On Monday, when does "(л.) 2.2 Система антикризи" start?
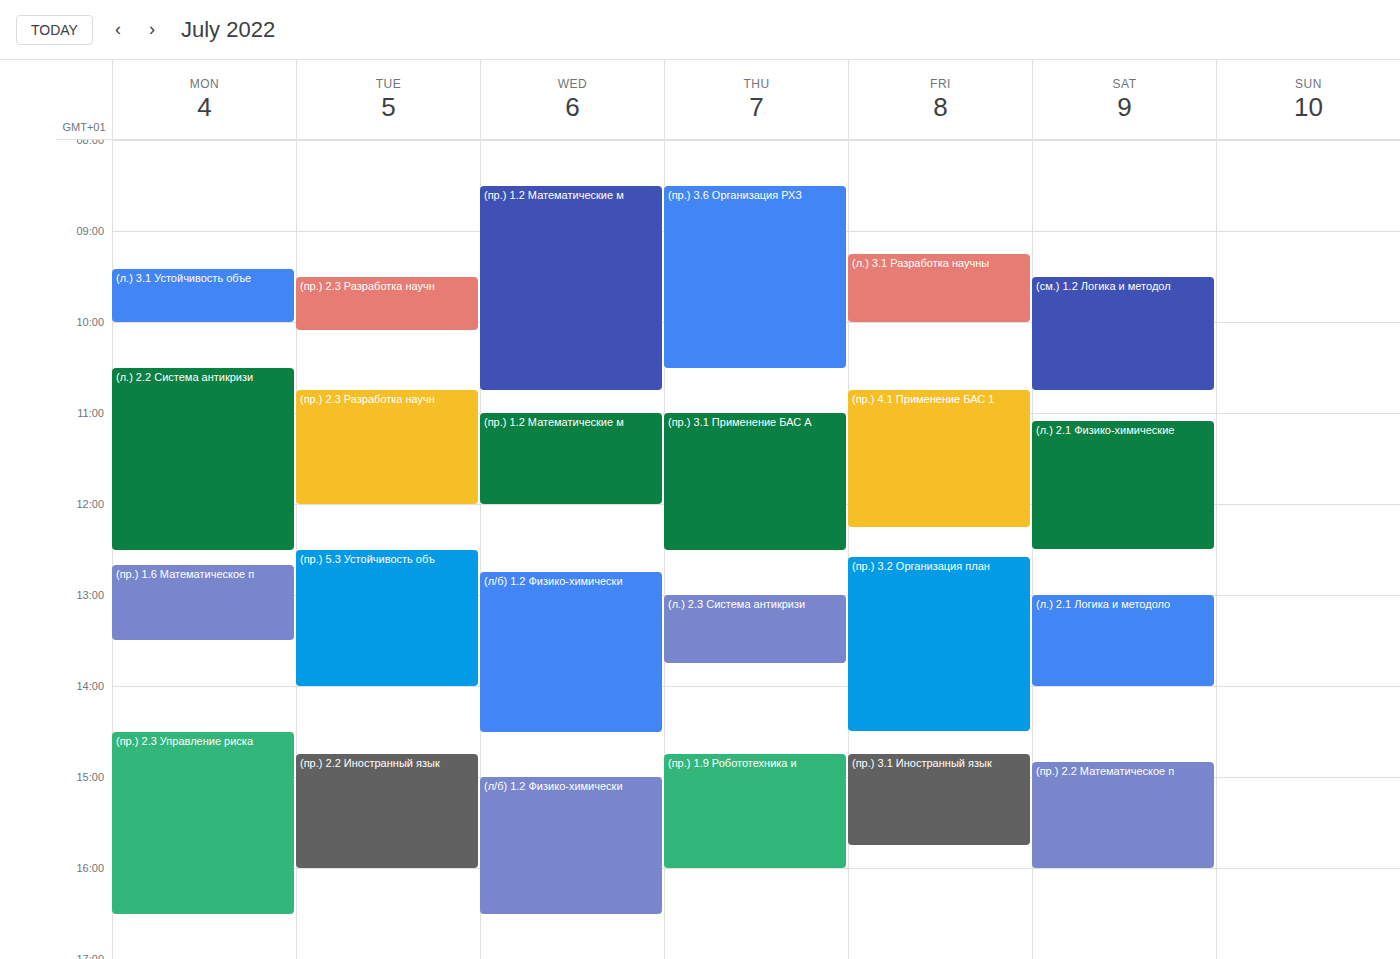
10:30 AM